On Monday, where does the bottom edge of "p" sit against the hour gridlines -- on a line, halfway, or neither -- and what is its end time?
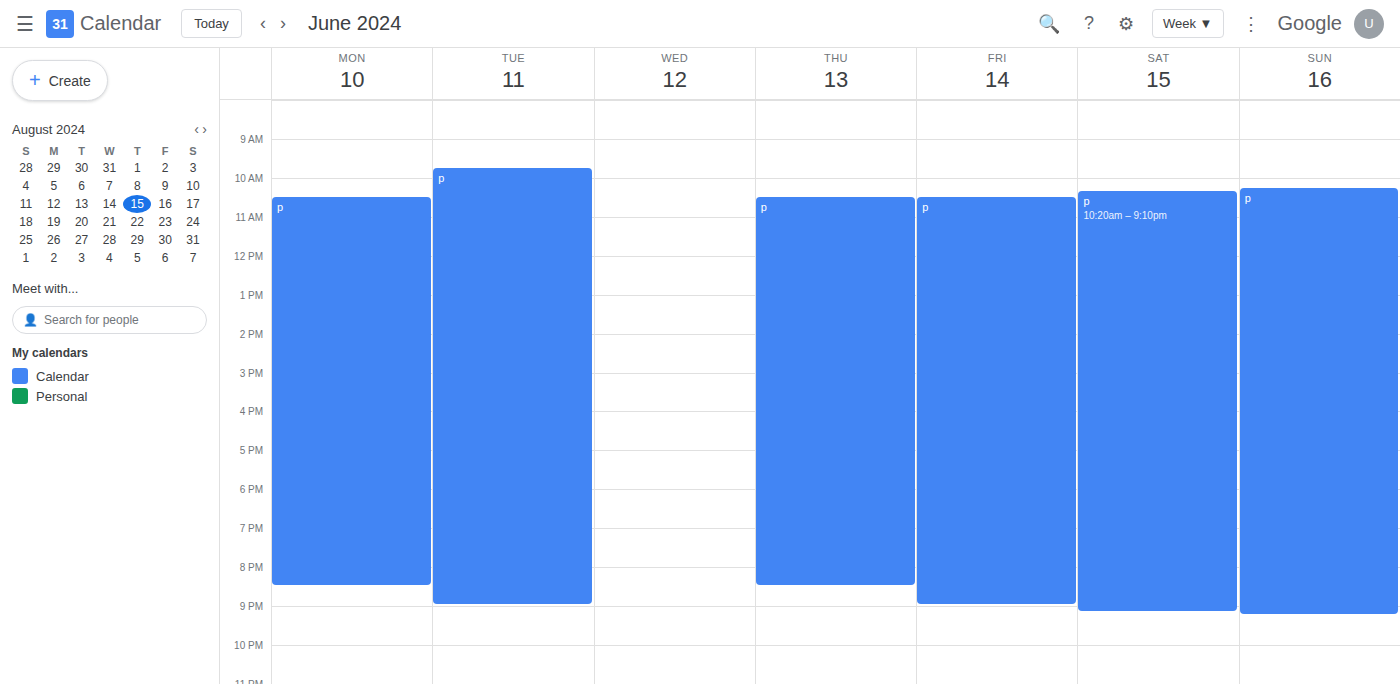
8:30 PM -- halfway between the 8 PM and 9 PM lines.